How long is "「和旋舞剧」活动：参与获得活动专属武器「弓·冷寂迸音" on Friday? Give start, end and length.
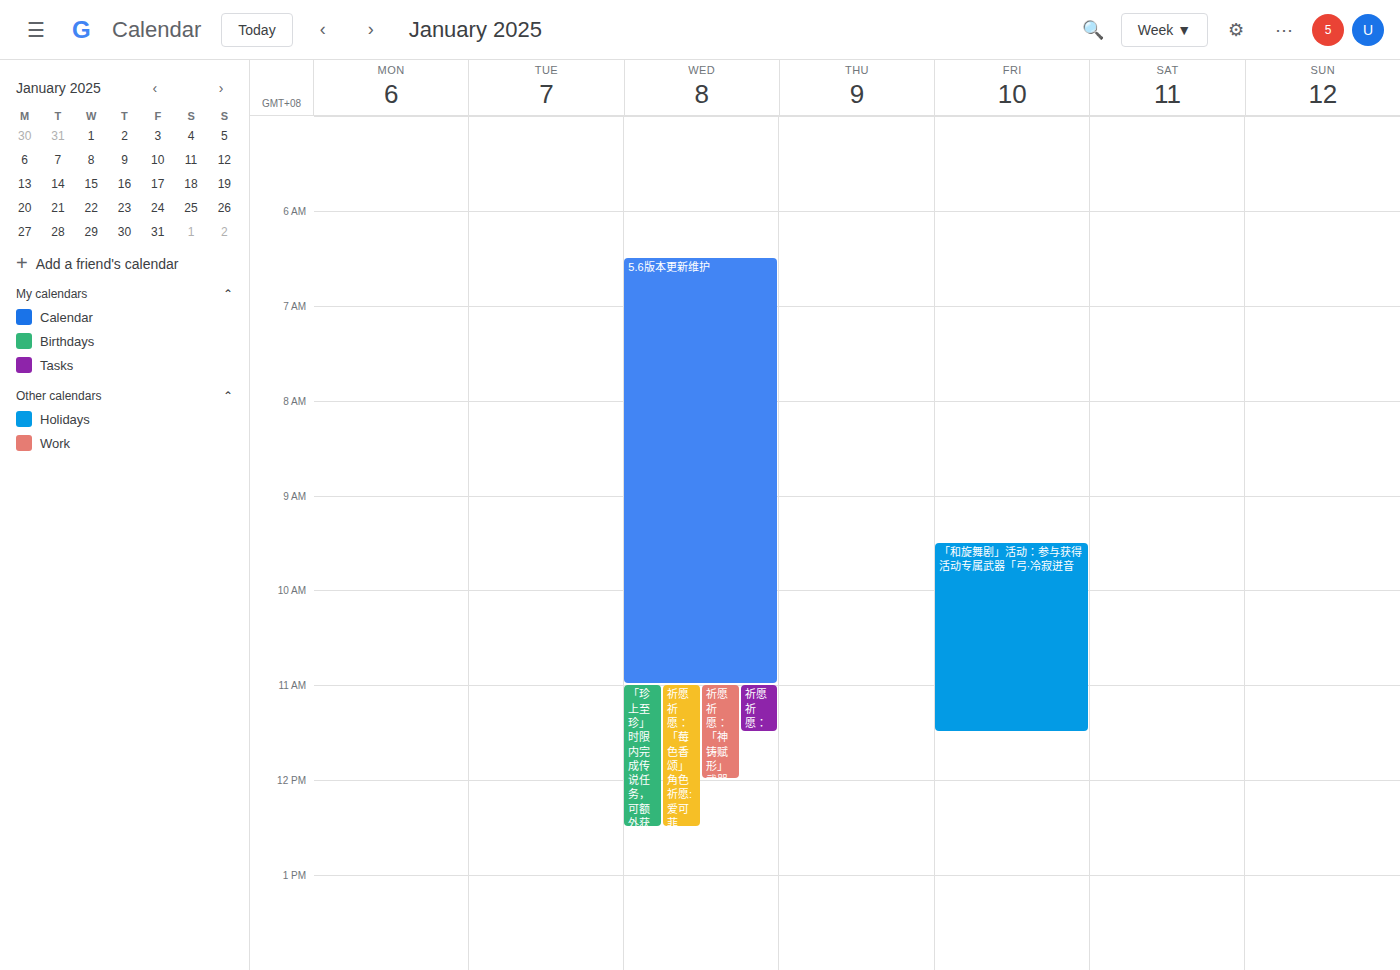
9:30 AM to 11:30 AM, 2 hours